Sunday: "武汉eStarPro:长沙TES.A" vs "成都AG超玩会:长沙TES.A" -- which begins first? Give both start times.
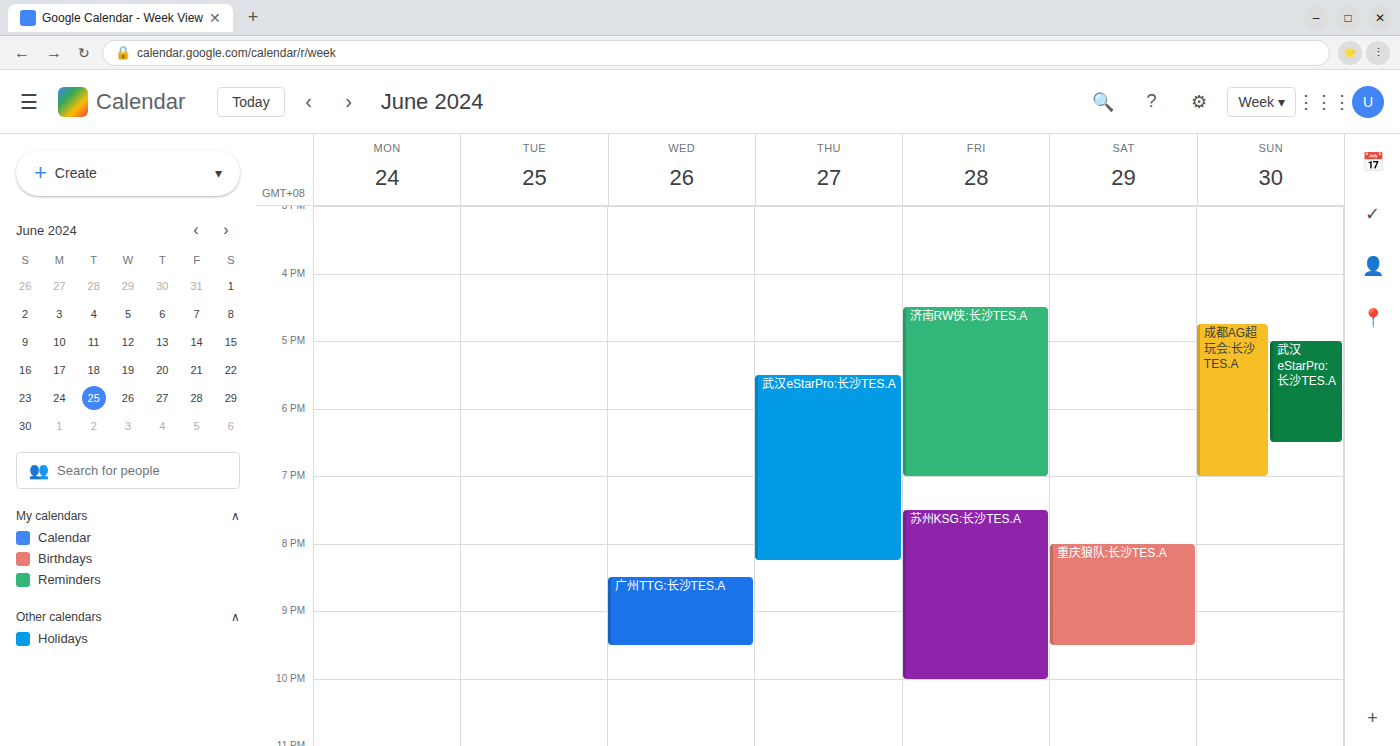
"成都AG超玩会:长沙TES.A" 4:45 PM; "武汉eStarPro:长沙TES.A" 5:00 PM.